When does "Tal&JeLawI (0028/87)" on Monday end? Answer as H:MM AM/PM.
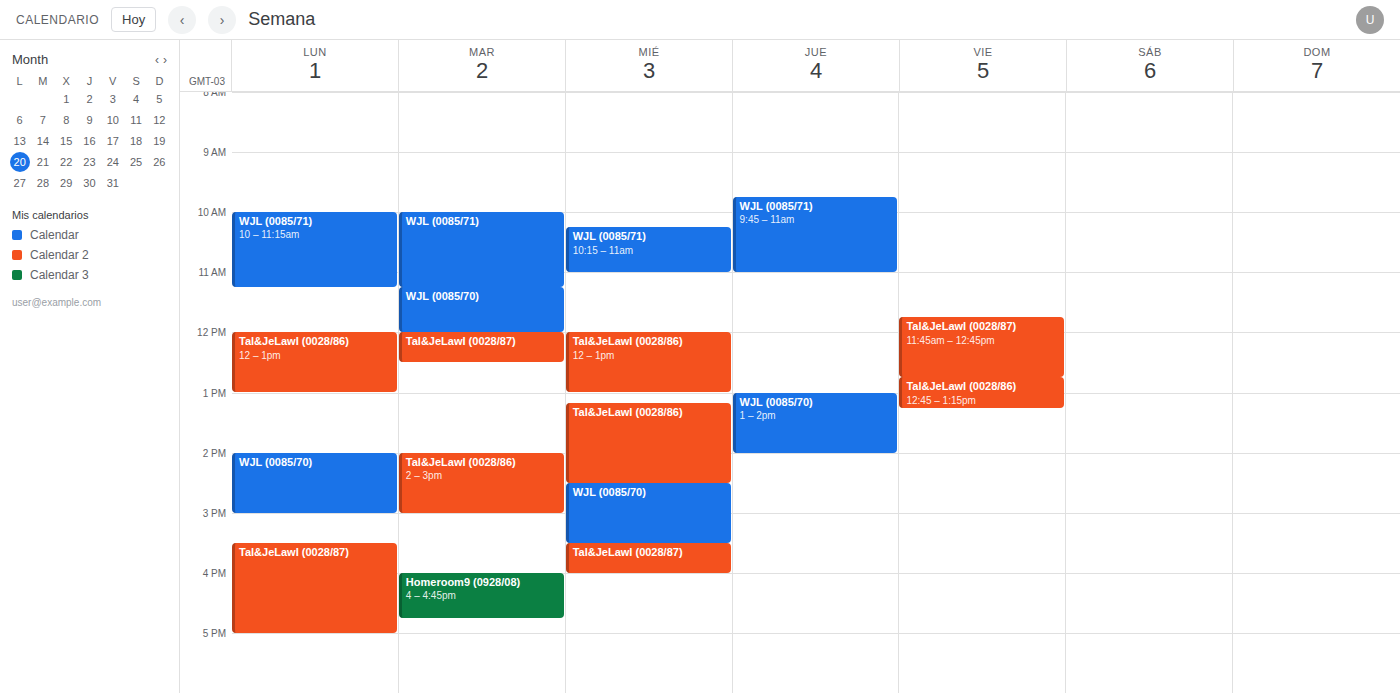
5:00 PM